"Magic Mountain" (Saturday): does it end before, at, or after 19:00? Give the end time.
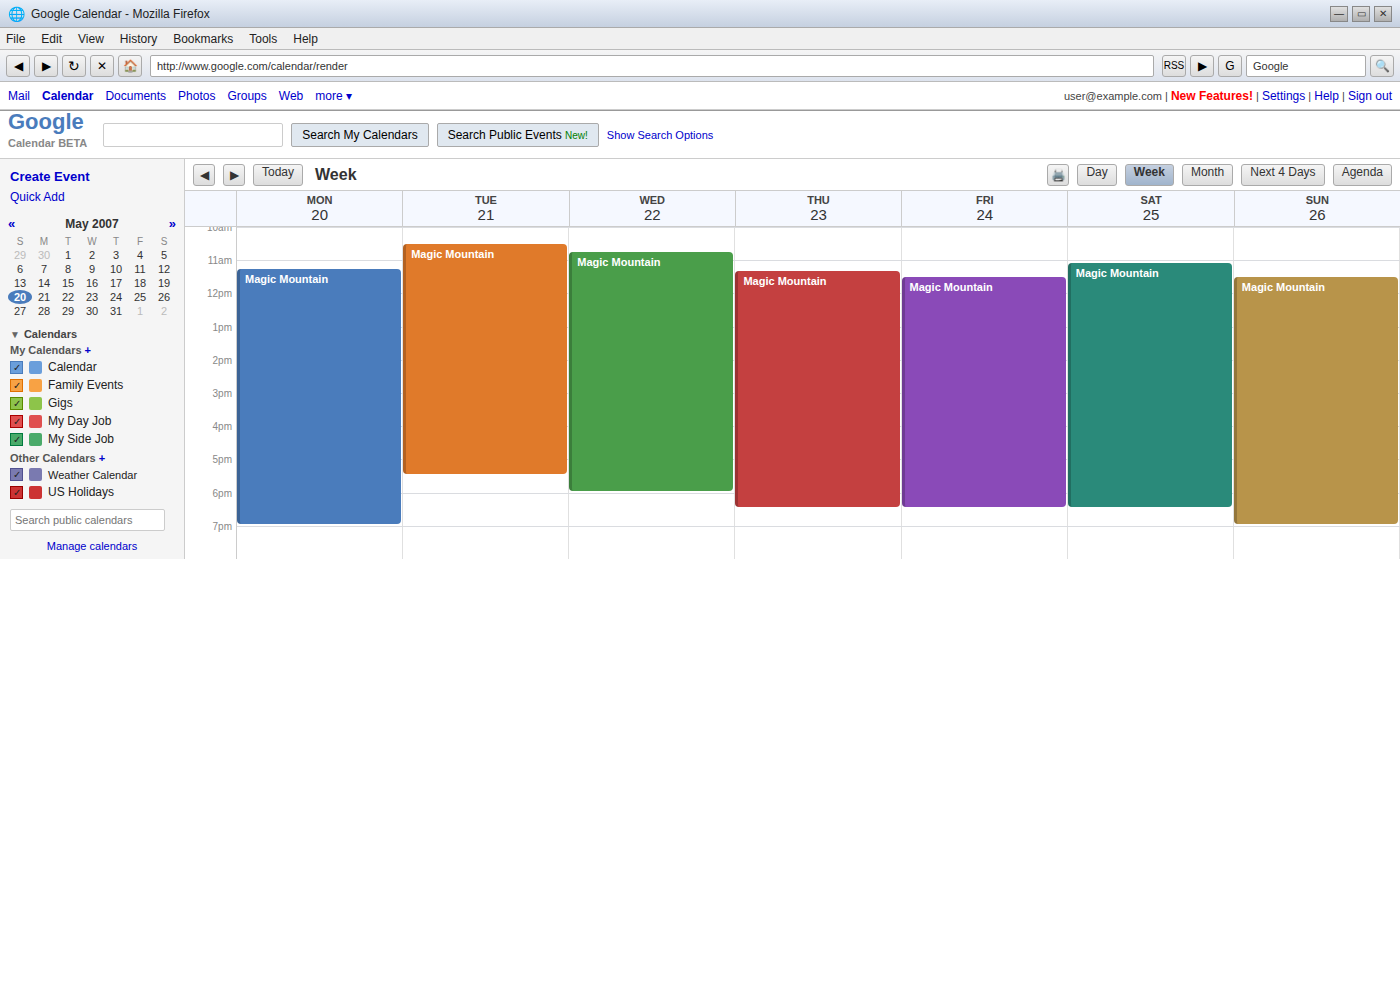
18:30 -- before 19:00, 30 minutes above the 19:00 line.